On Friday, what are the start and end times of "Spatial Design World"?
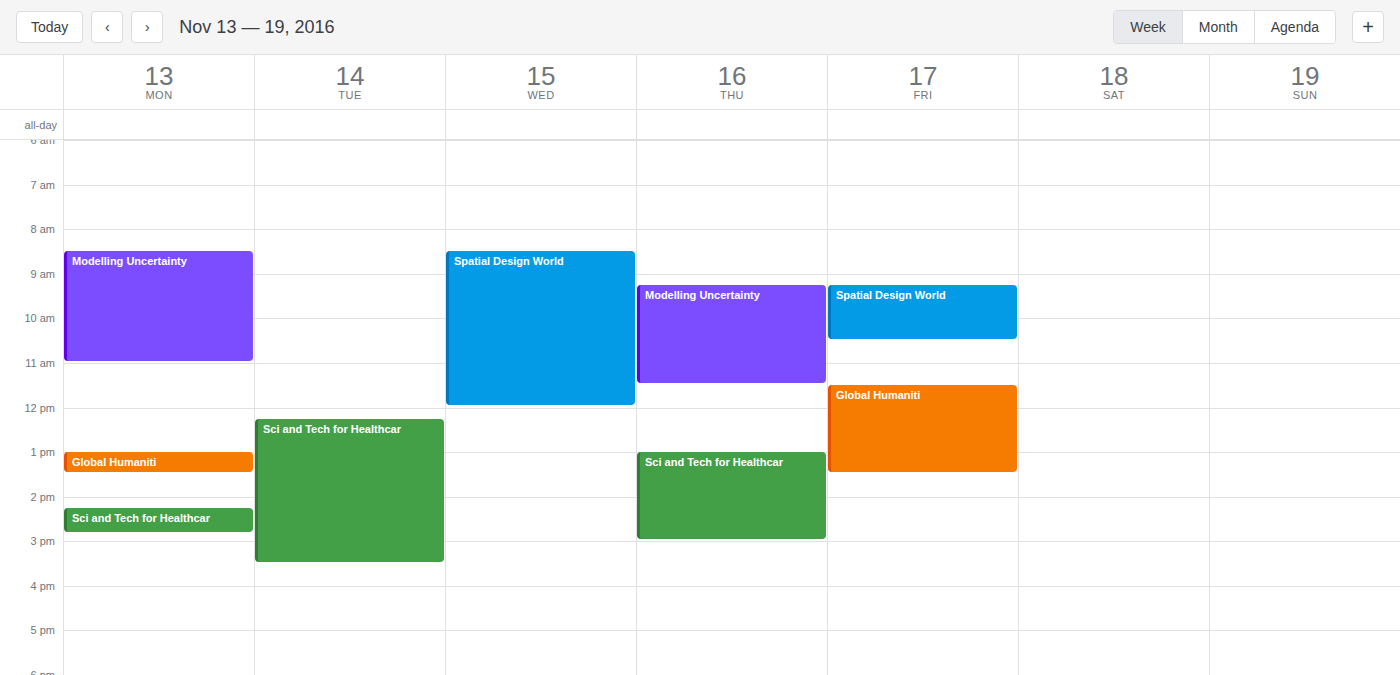
09:15 to 10:30